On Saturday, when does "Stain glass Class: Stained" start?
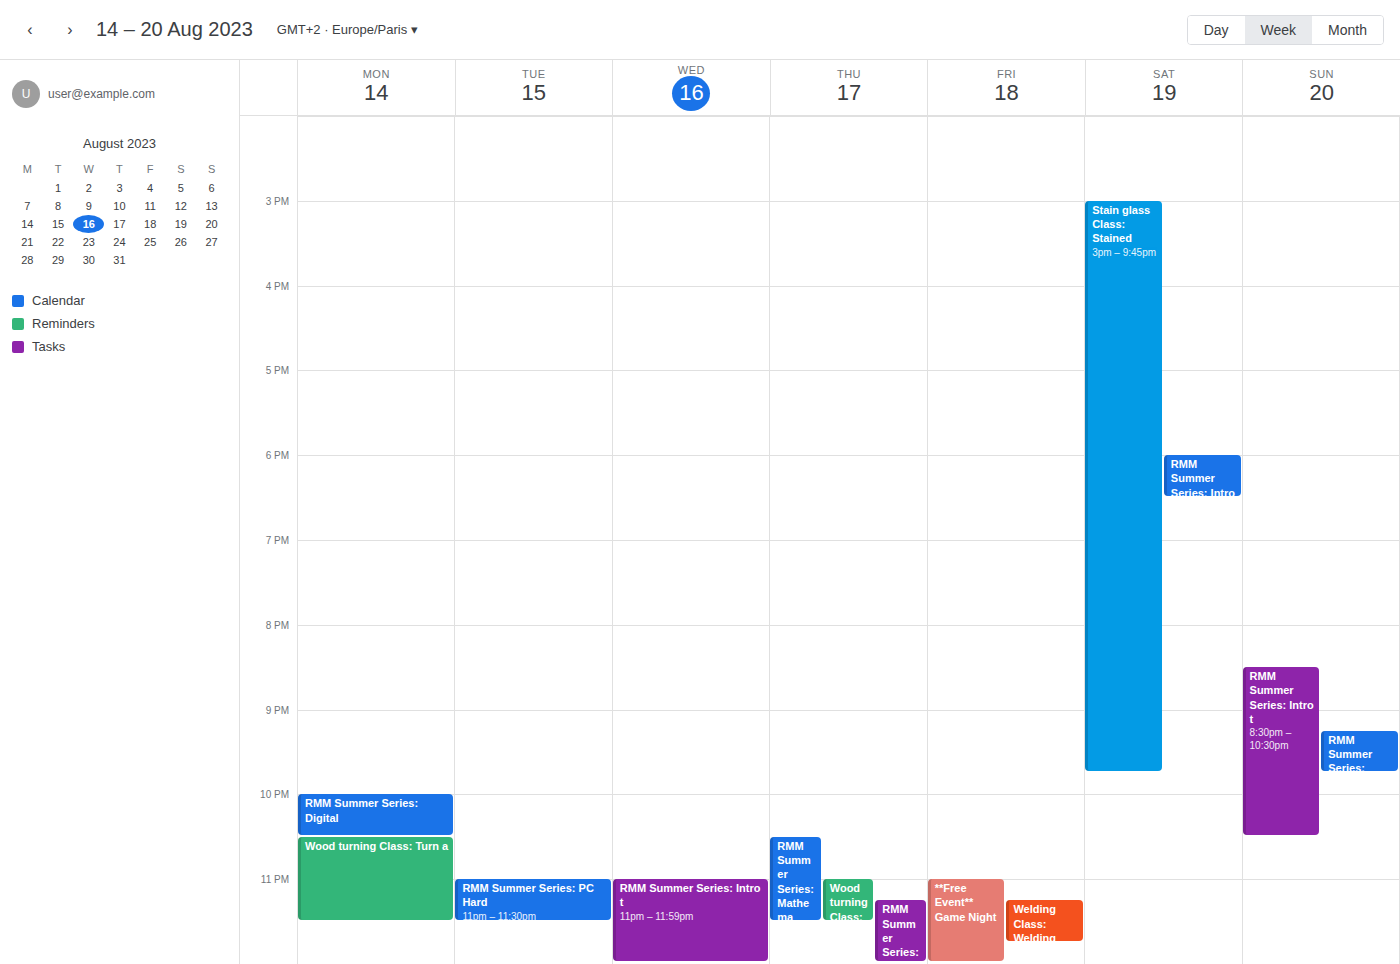
3:00 PM